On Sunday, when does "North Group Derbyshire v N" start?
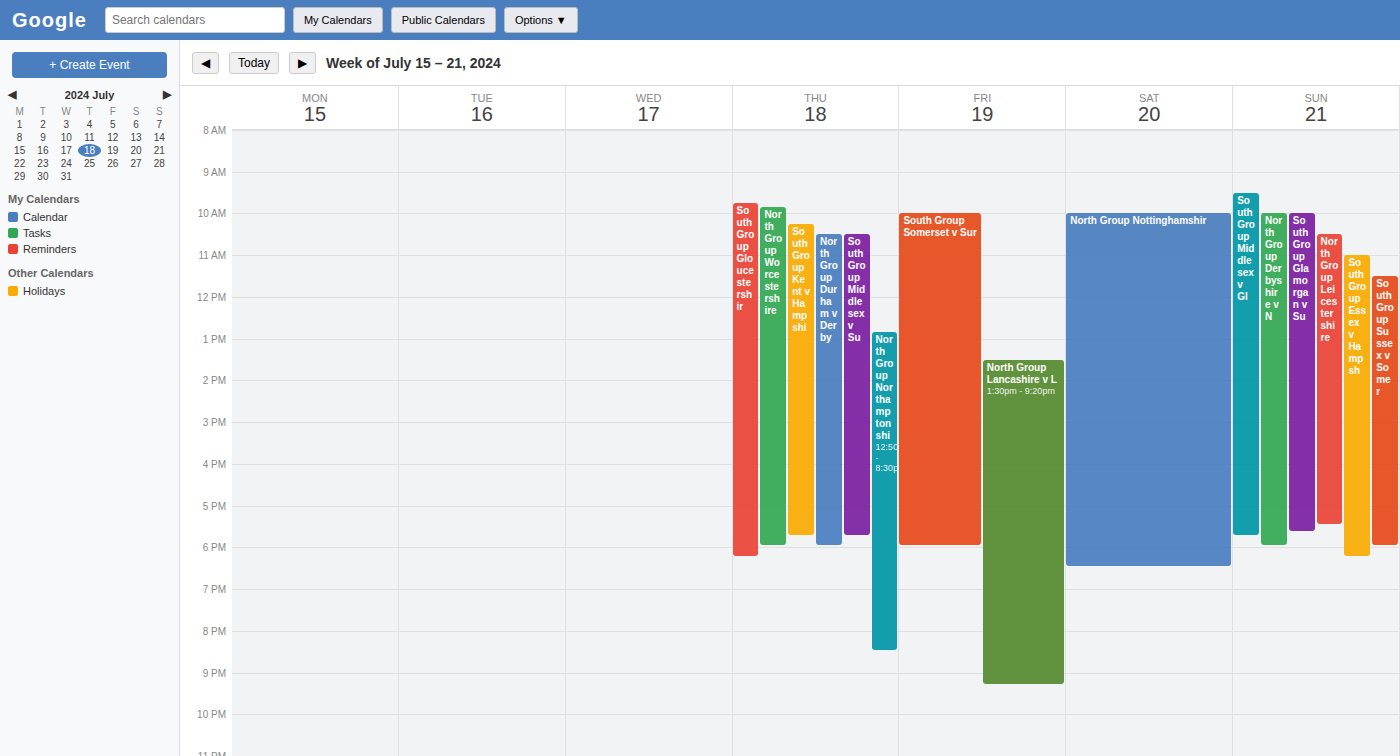
10:00 AM